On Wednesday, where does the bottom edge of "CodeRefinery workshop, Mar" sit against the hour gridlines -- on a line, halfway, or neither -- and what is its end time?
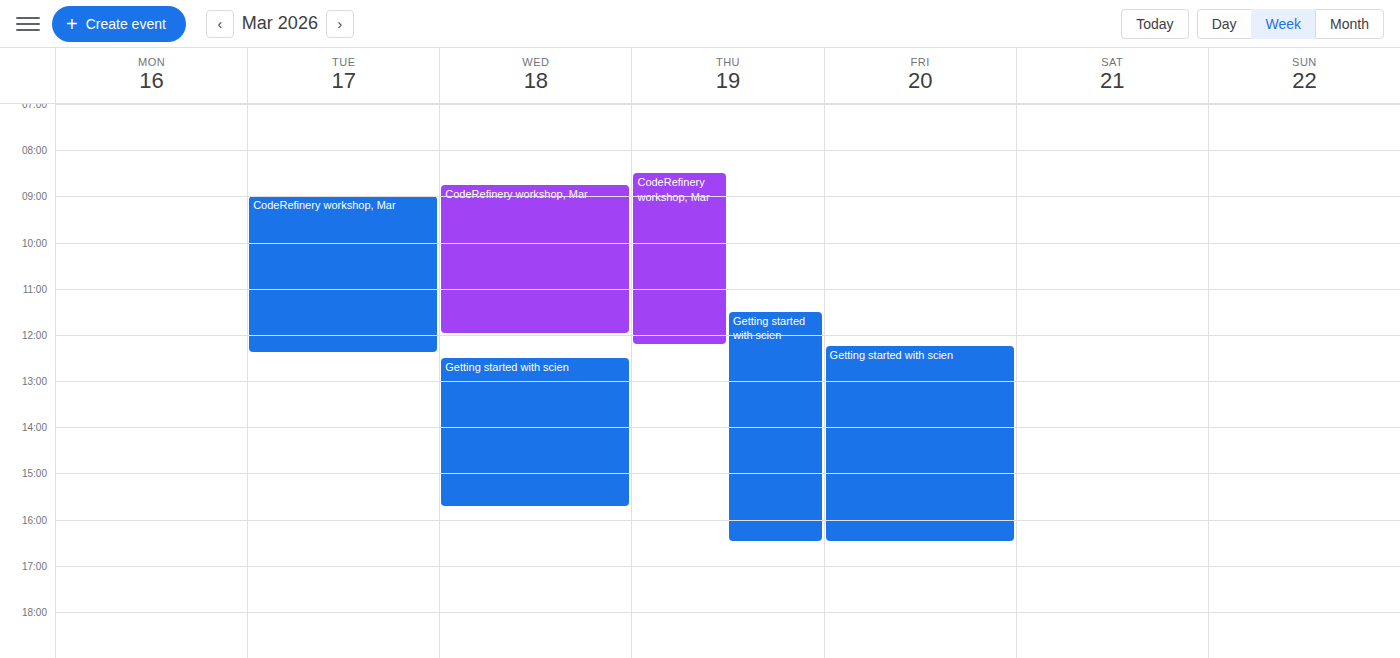
12:00 PM -- exactly on the 12 PM line.